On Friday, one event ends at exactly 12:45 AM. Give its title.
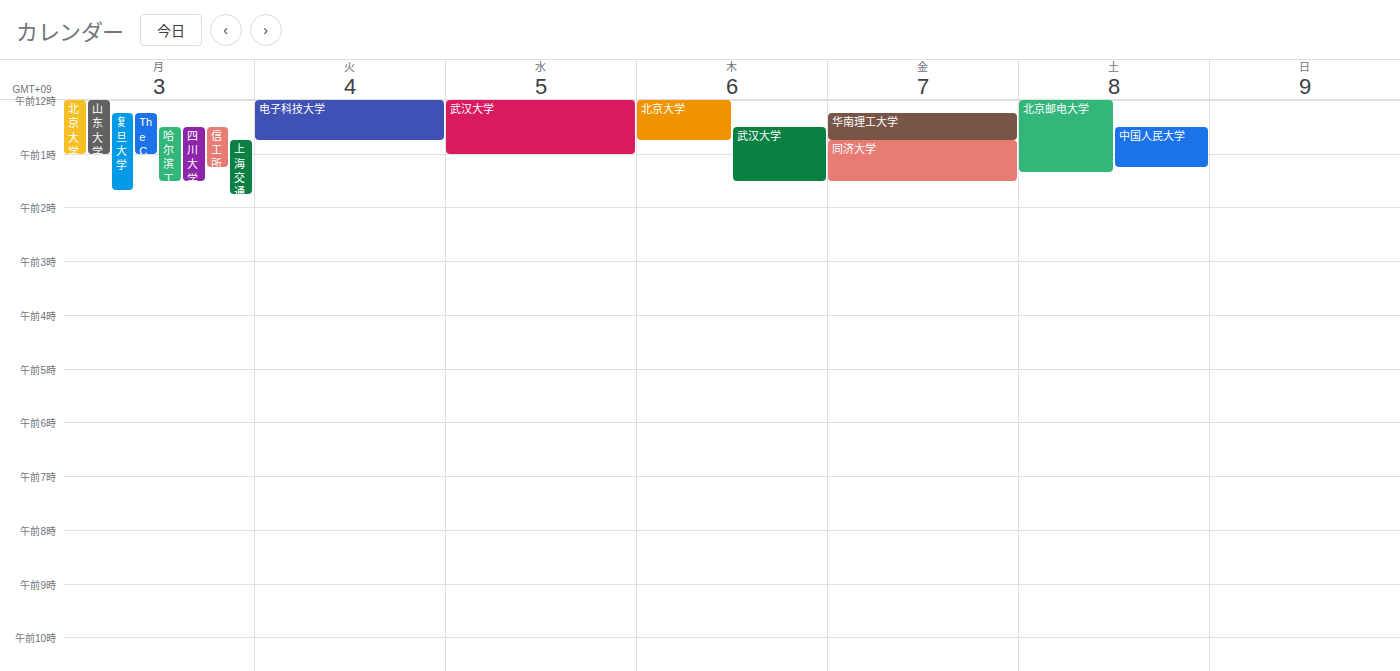
"华南理工大学"